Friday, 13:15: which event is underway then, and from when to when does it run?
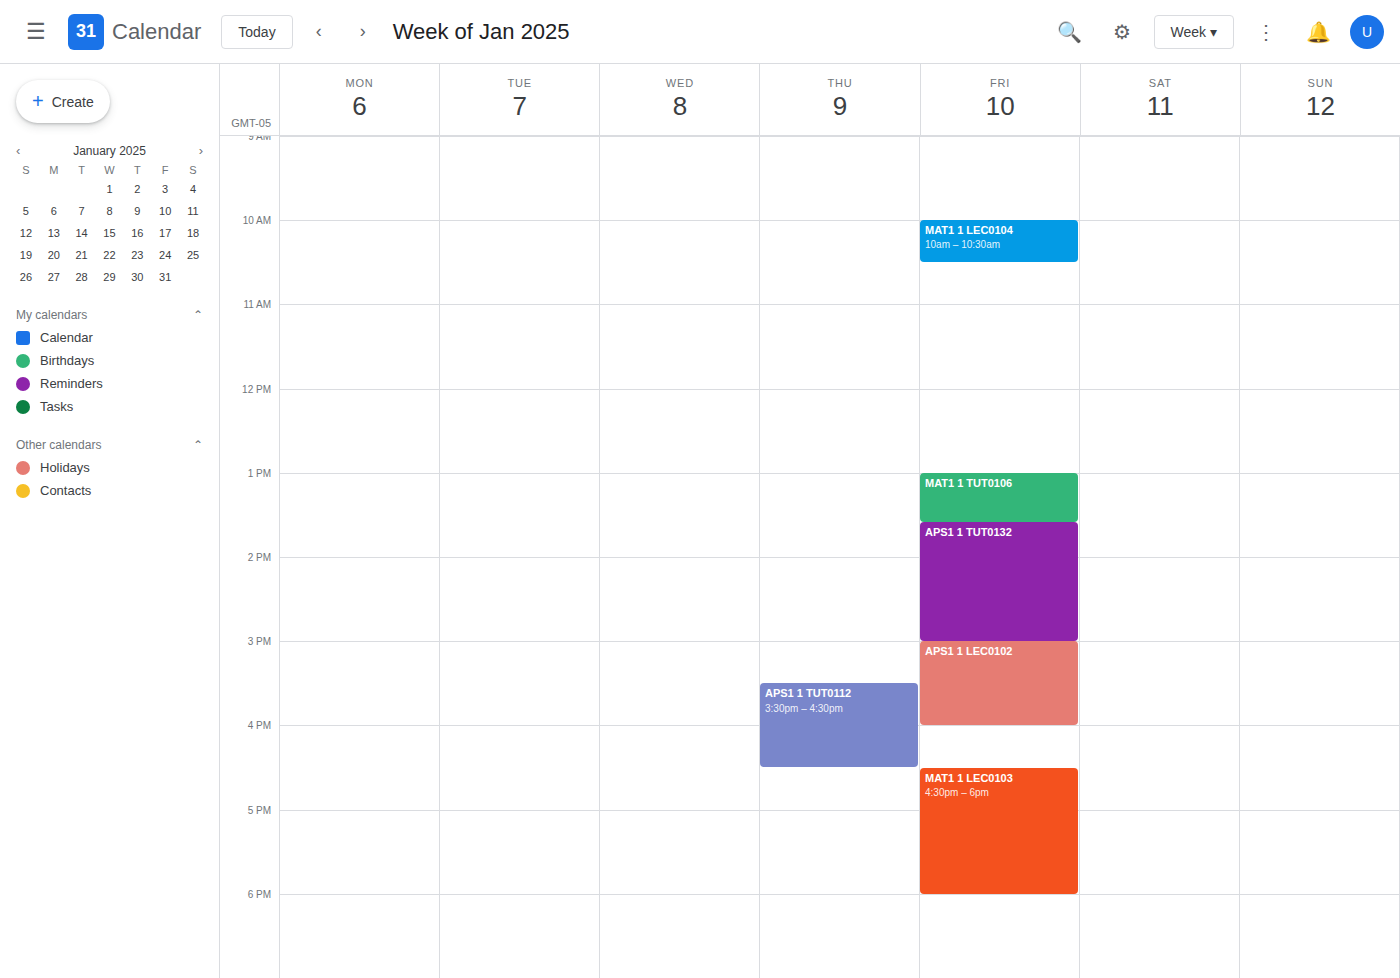
"MAT1 1 TUT0106", 13:00 to 13:35